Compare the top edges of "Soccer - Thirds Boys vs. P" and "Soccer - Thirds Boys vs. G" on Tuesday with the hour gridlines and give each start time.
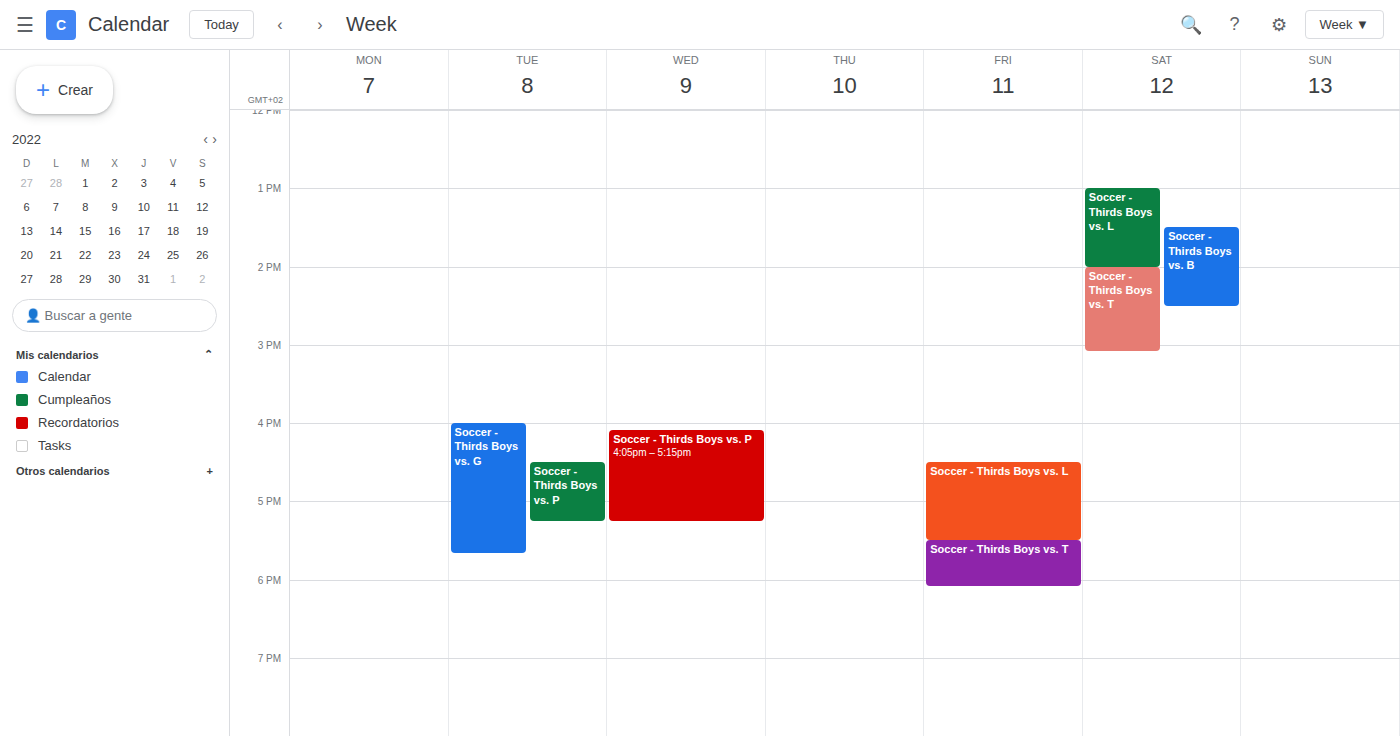
"Soccer - Thirds Boys vs. P": 4:30 PM, halfway between the 4 PM and 5 PM lines. "Soccer - Thirds Boys vs. G": 4:00 PM, exactly on the 4 PM line.